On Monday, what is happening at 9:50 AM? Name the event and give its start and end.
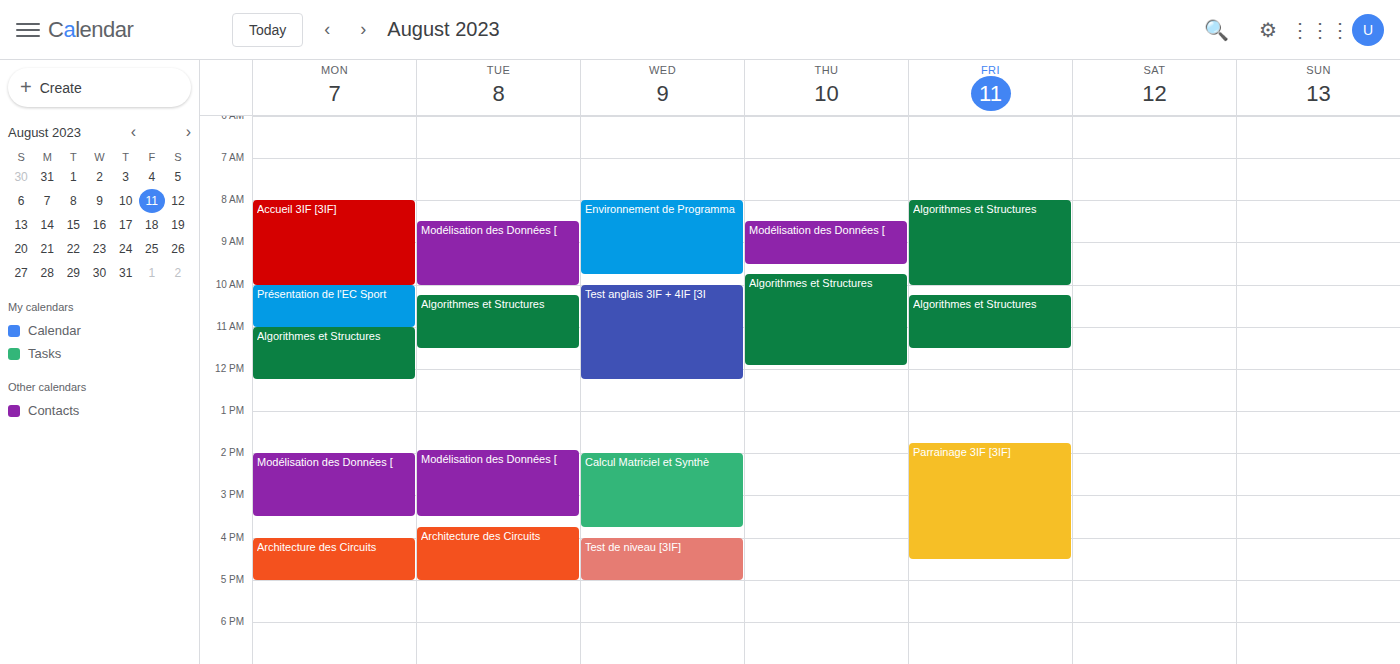
"Accueil 3IF [3IF]", 8:00 AM to 10:00 AM